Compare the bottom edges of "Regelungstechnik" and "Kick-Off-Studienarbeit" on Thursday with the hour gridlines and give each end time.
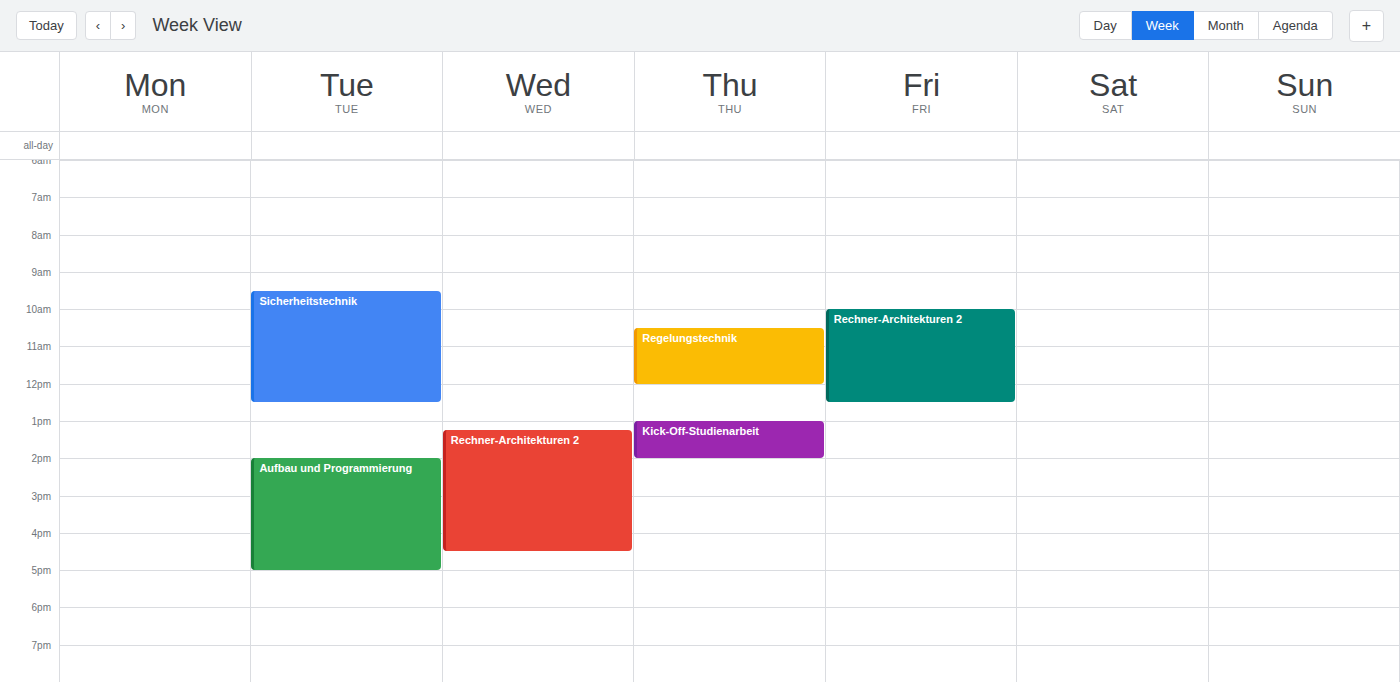
"Regelungstechnik": 12:00, exactly on the 12:00 line. "Kick-Off-Studienarbeit": 14:00, exactly on the 14:00 line.